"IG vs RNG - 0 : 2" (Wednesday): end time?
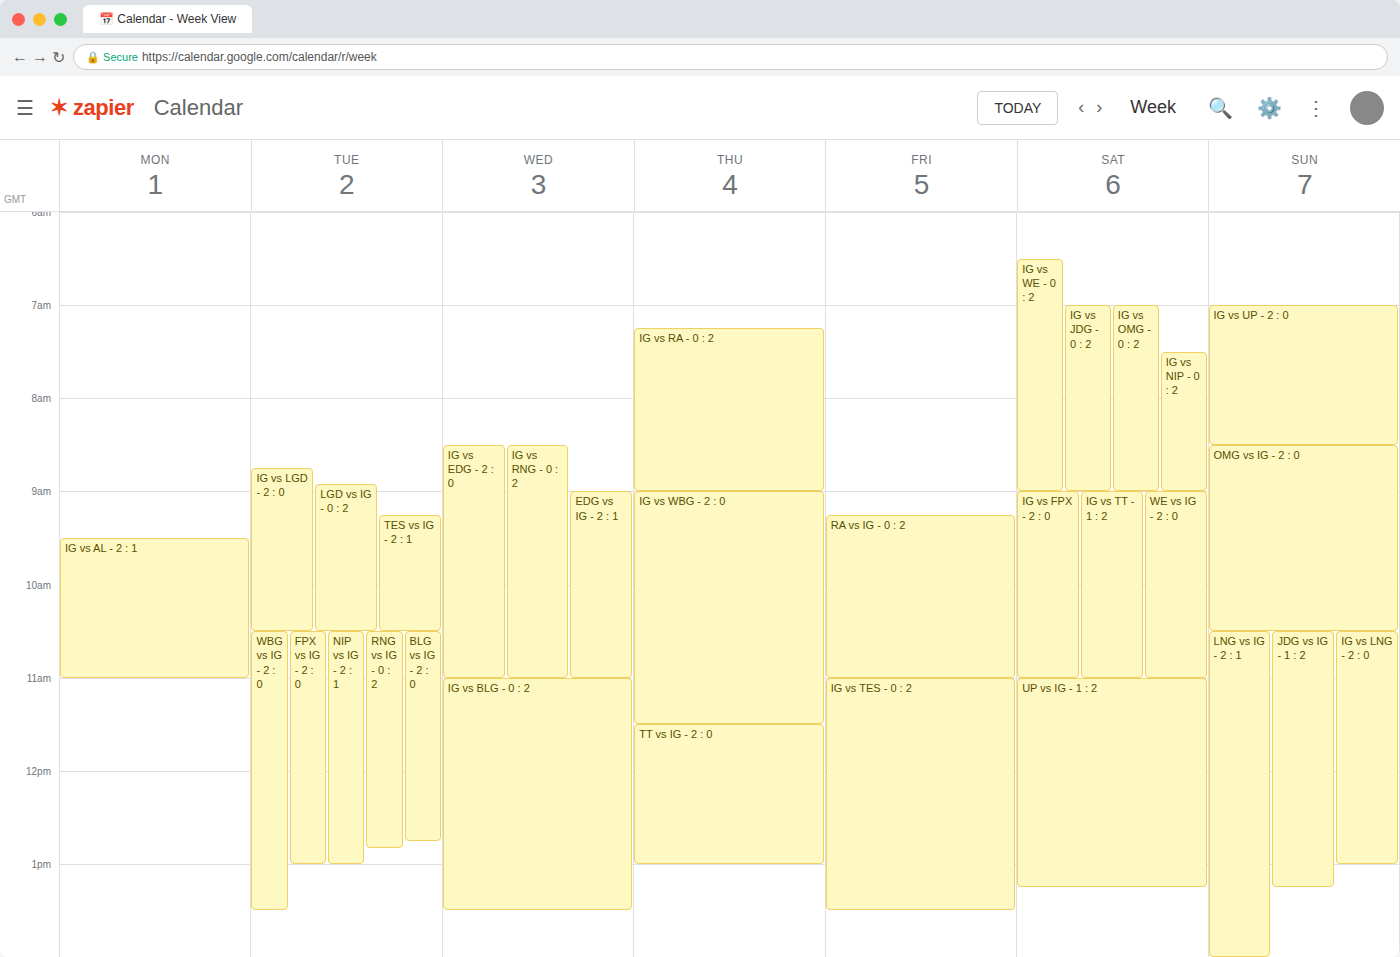
11:00 AM